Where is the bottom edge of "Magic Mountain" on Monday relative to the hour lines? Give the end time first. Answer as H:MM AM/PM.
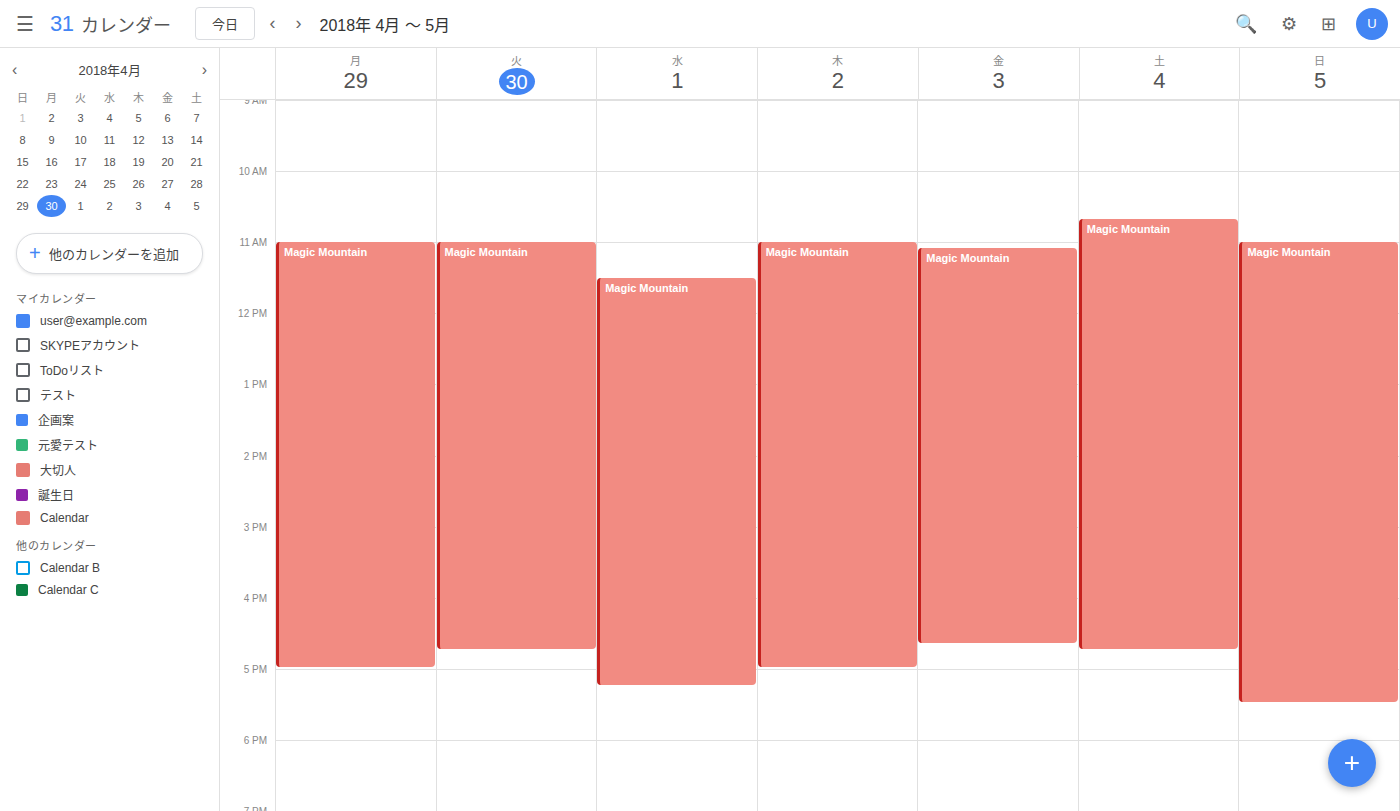
5:00 PM -- exactly on the 5 PM line.